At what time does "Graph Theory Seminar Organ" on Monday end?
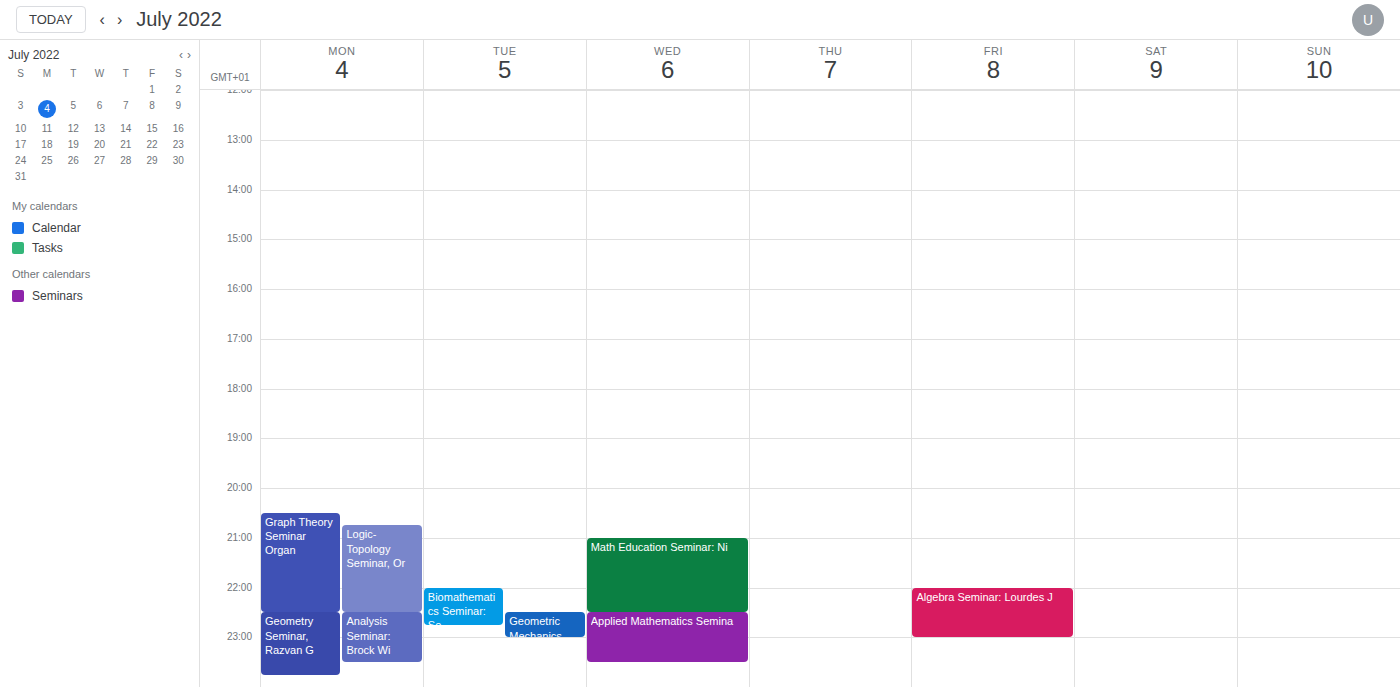
10:30 PM